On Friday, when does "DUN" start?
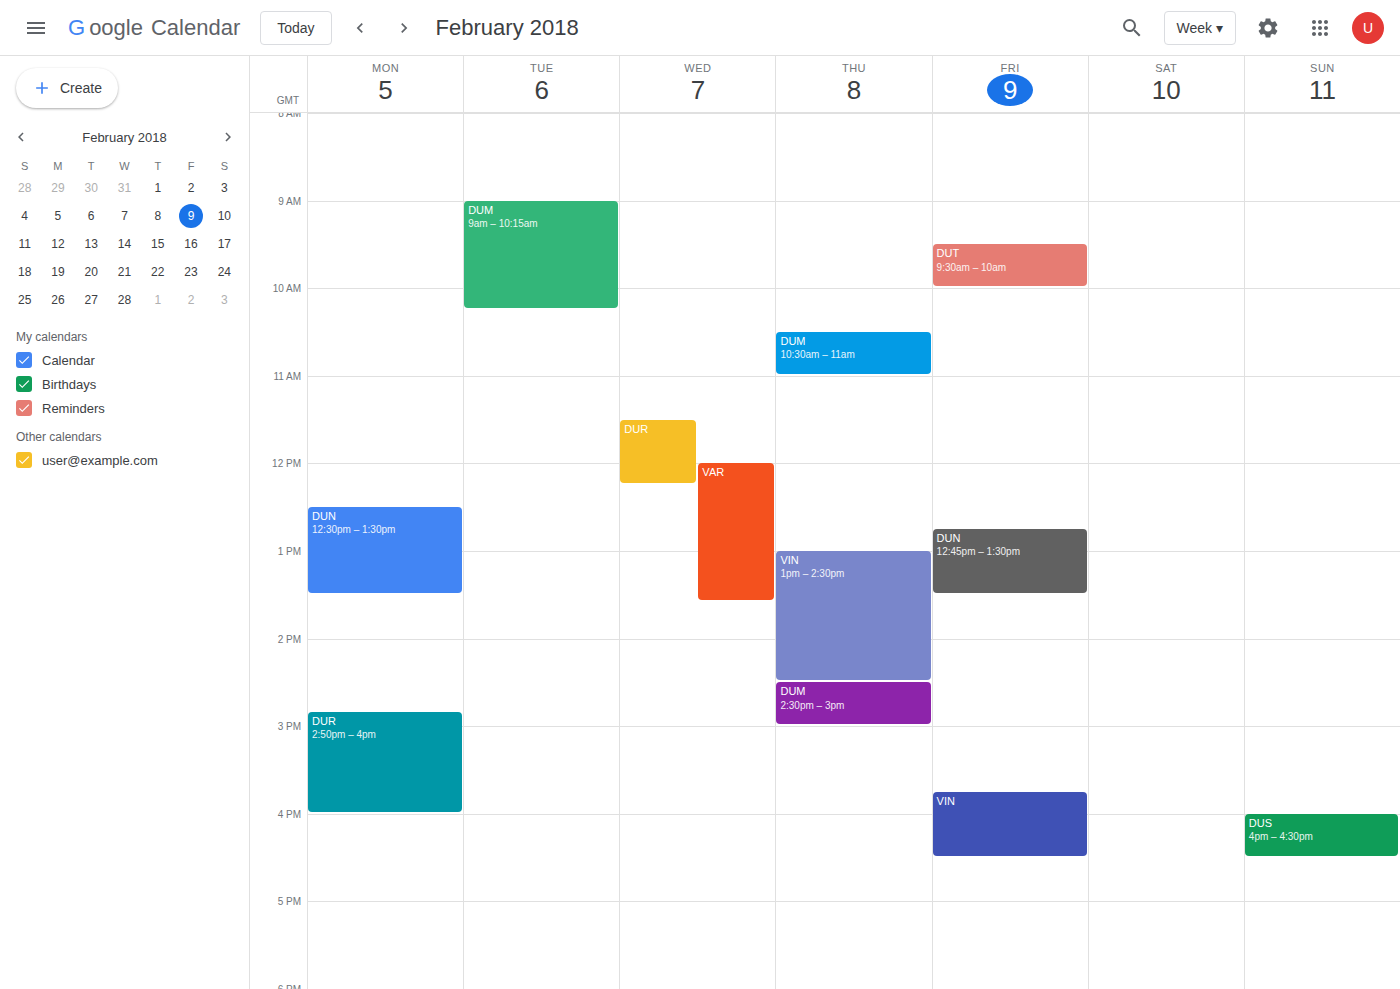
12:45 PM